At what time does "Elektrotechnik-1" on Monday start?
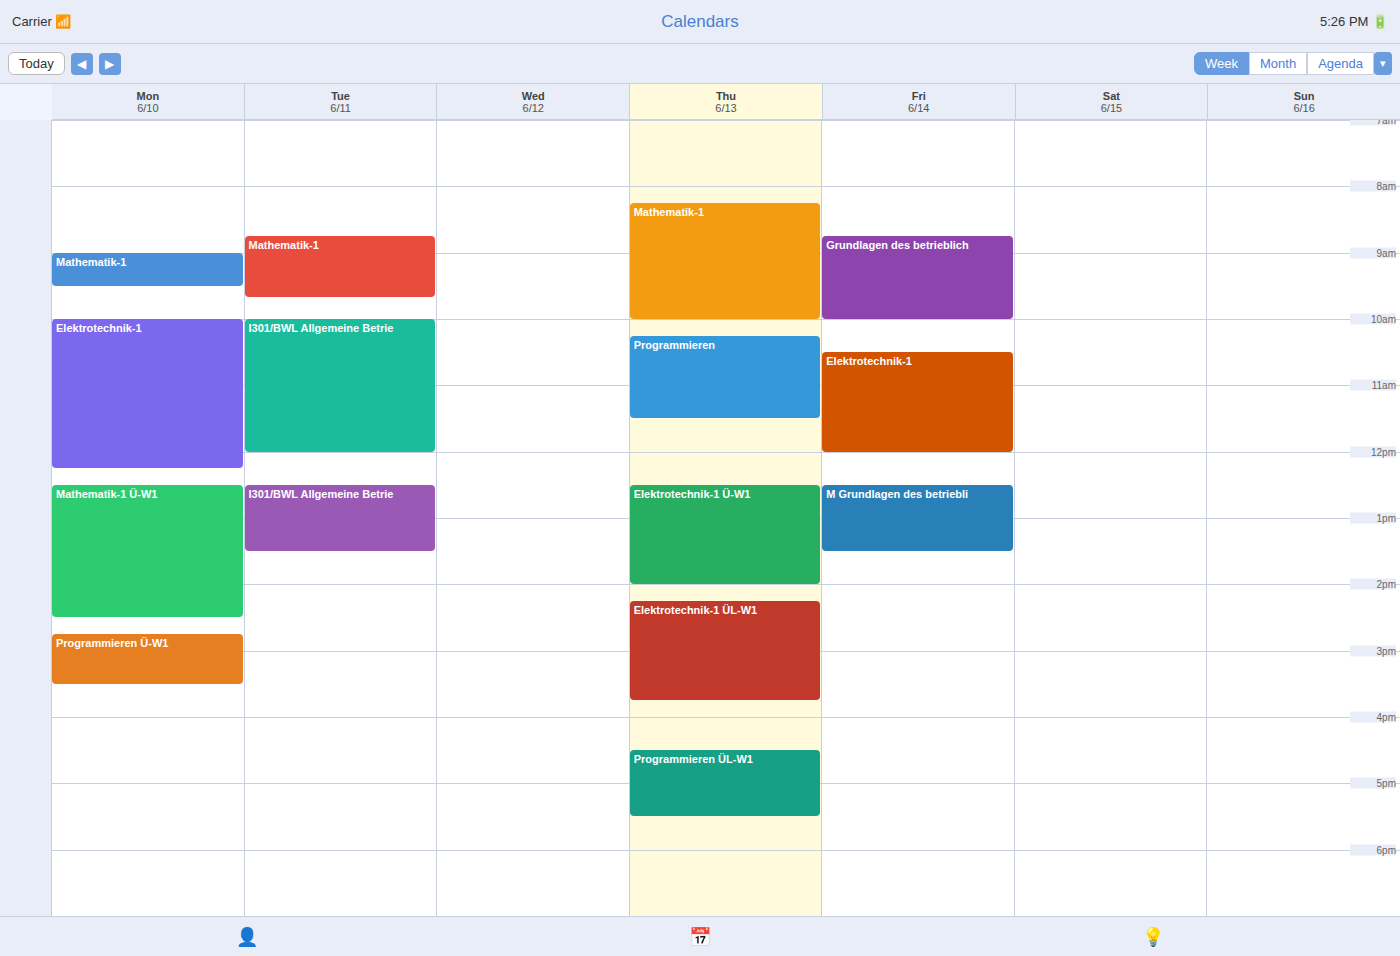
10:00 AM